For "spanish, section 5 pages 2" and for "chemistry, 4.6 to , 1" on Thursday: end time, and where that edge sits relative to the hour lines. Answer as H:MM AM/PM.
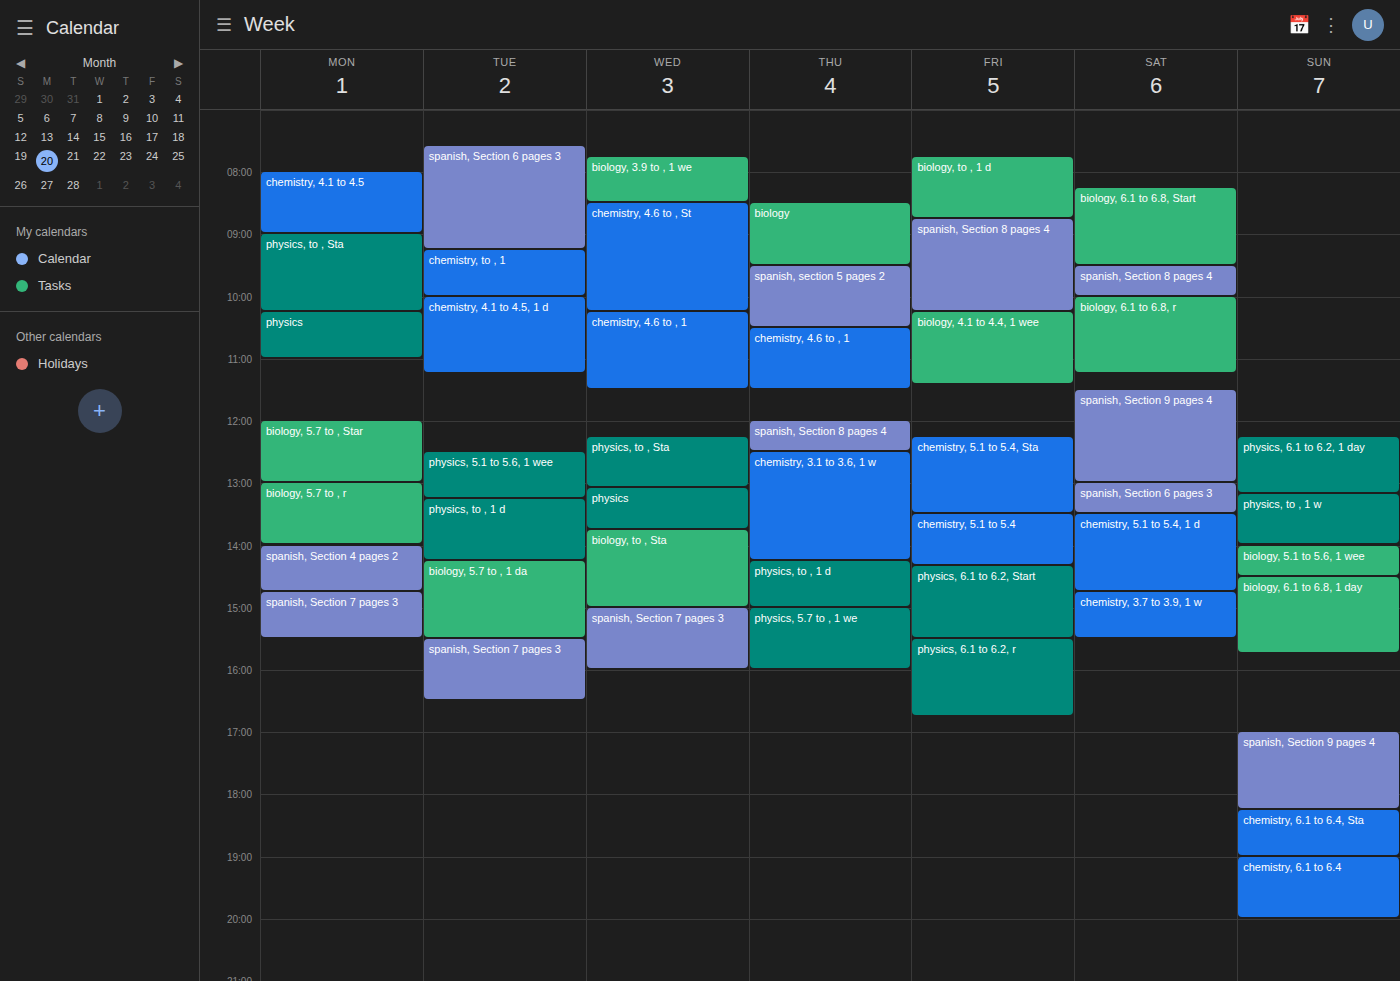
"spanish, section 5 pages 2": 10:30 AM, halfway between the 10 AM and 11 AM lines. "chemistry, 4.6 to , 1": 11:30 AM, halfway between the 11 AM and 12 PM lines.